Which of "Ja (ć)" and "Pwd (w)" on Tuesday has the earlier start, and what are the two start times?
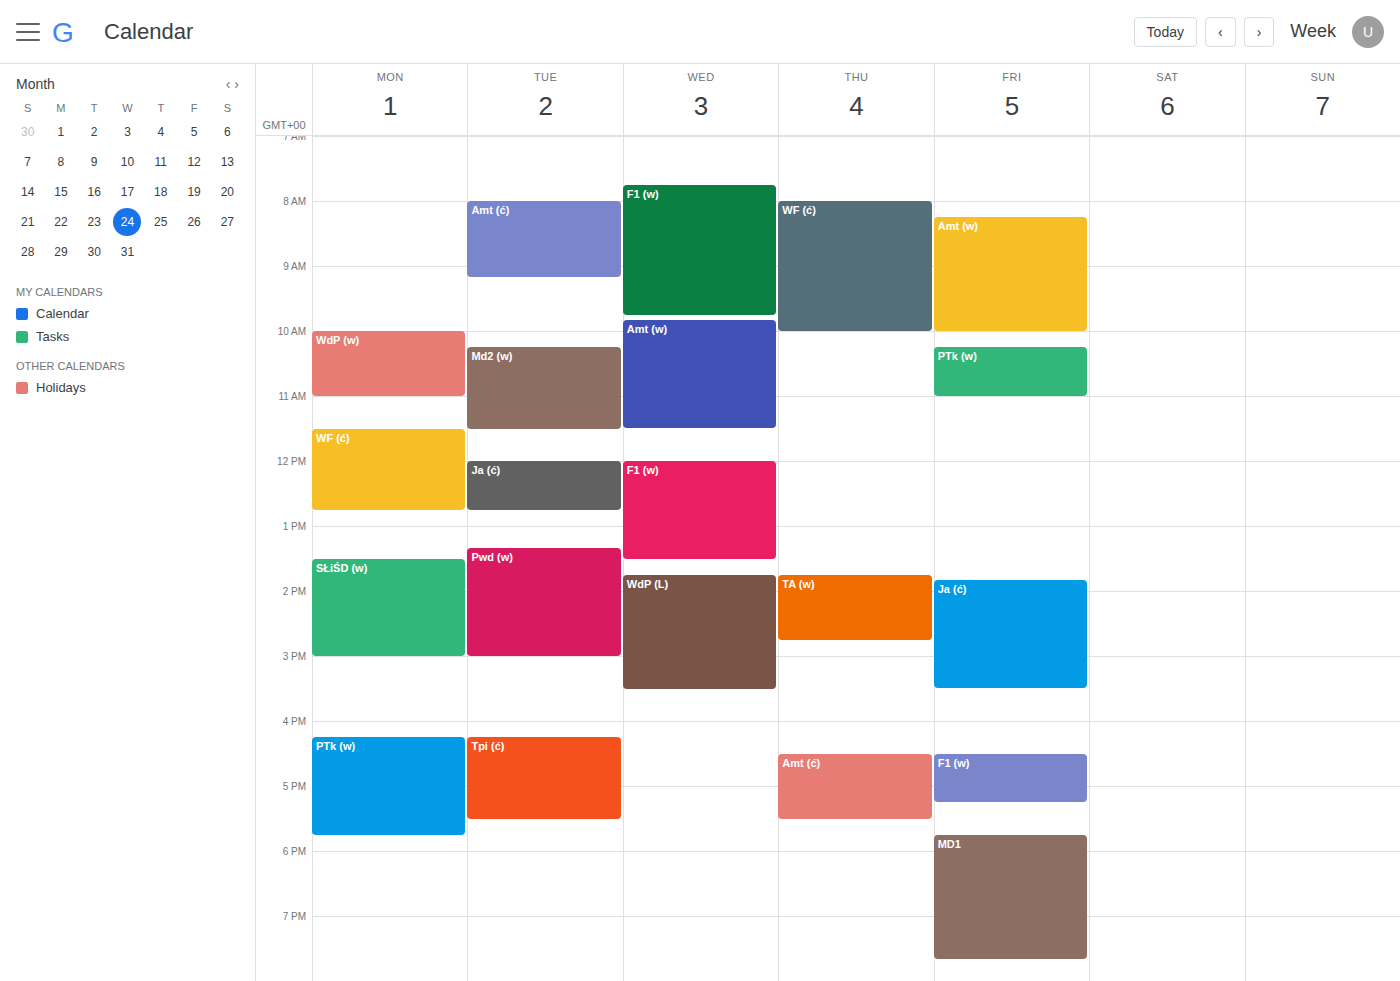
"Ja (ć)" 12:00; "Pwd (w)" 13:20.